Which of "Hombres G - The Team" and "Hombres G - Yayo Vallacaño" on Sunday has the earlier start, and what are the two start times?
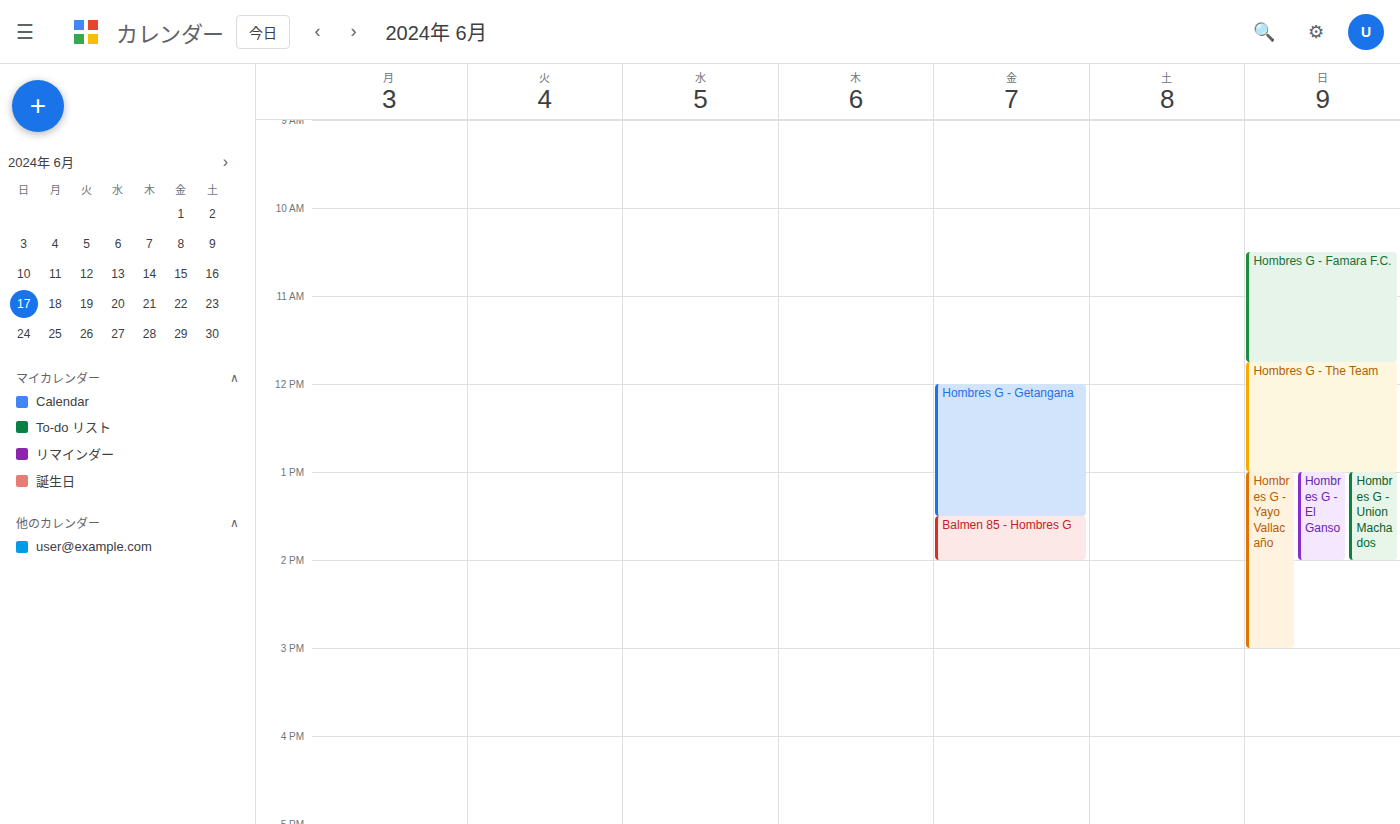
"Hombres G - The Team" 11:45 AM; "Hombres G - Yayo Vallacaño" 1:00 PM.